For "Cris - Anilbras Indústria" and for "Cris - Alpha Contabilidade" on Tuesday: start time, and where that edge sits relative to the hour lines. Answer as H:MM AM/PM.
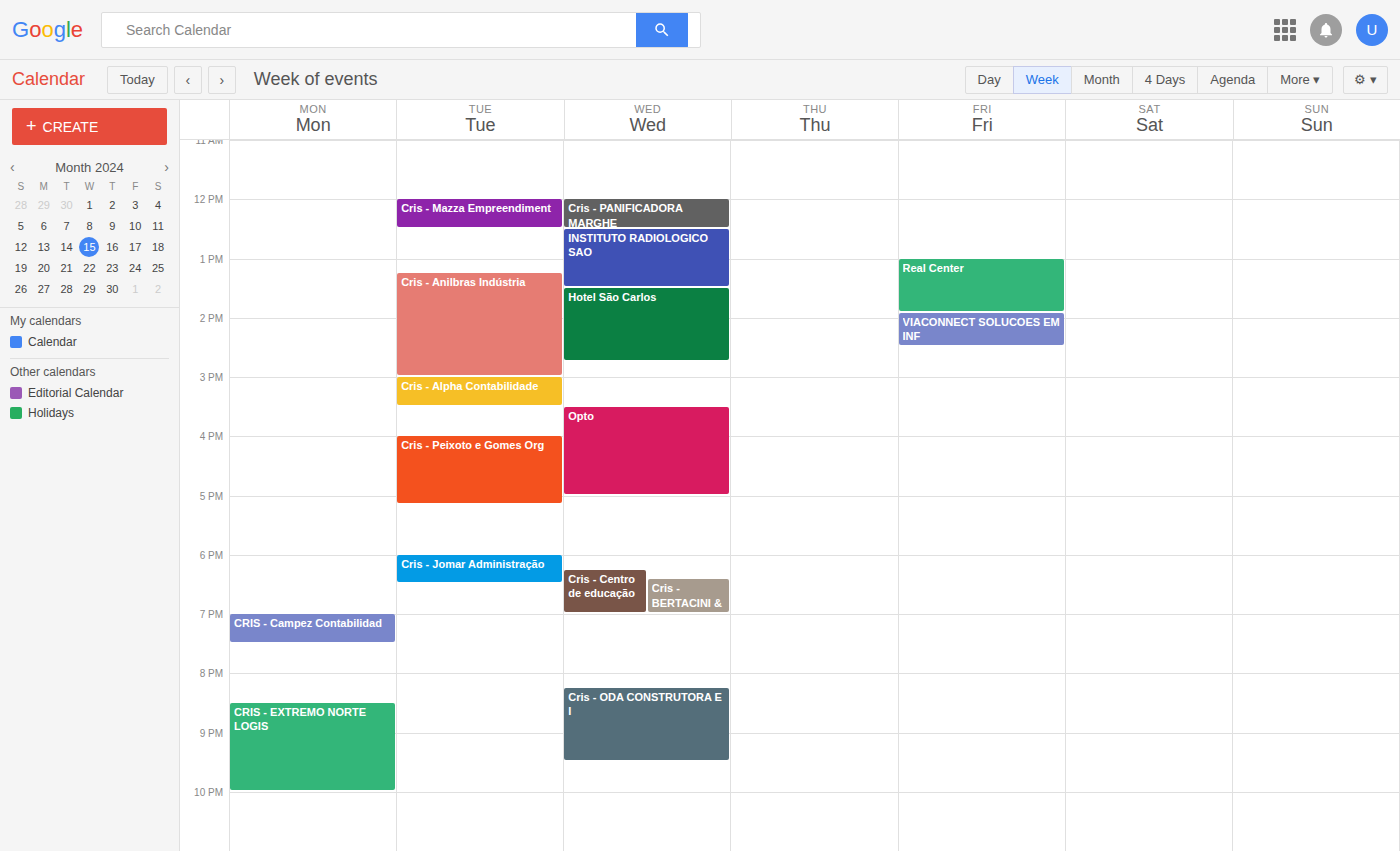
"Cris - Anilbras Indústria": 1:15 PM, neither: a quarter of the way from the 1 PM line to the 2 PM line. "Cris - Alpha Contabilidade": 3:00 PM, exactly on the 3 PM line.